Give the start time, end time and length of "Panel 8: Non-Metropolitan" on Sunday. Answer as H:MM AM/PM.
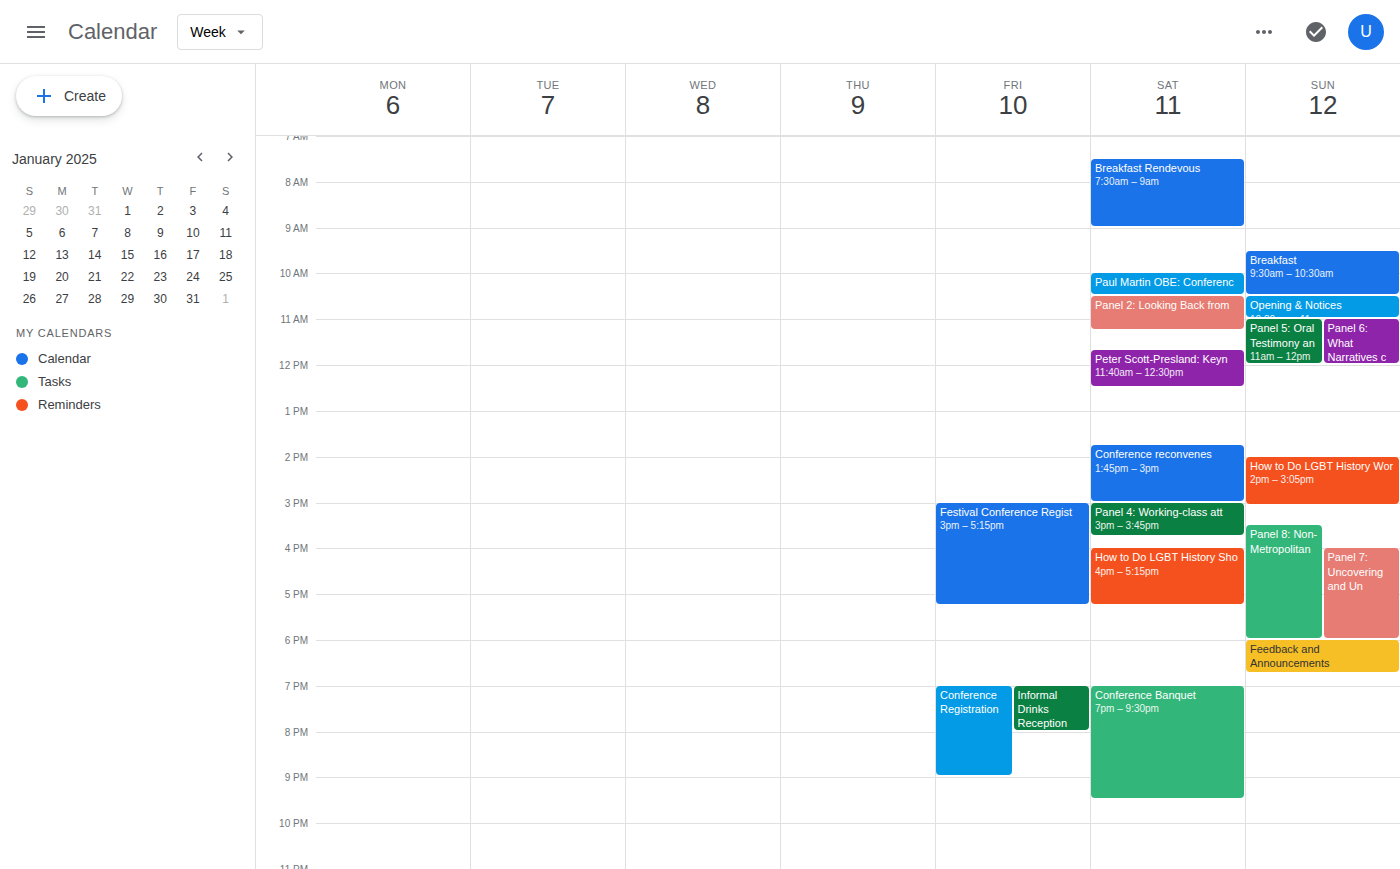
3:30 PM to 6:00 PM, 2 hours 30 minutes